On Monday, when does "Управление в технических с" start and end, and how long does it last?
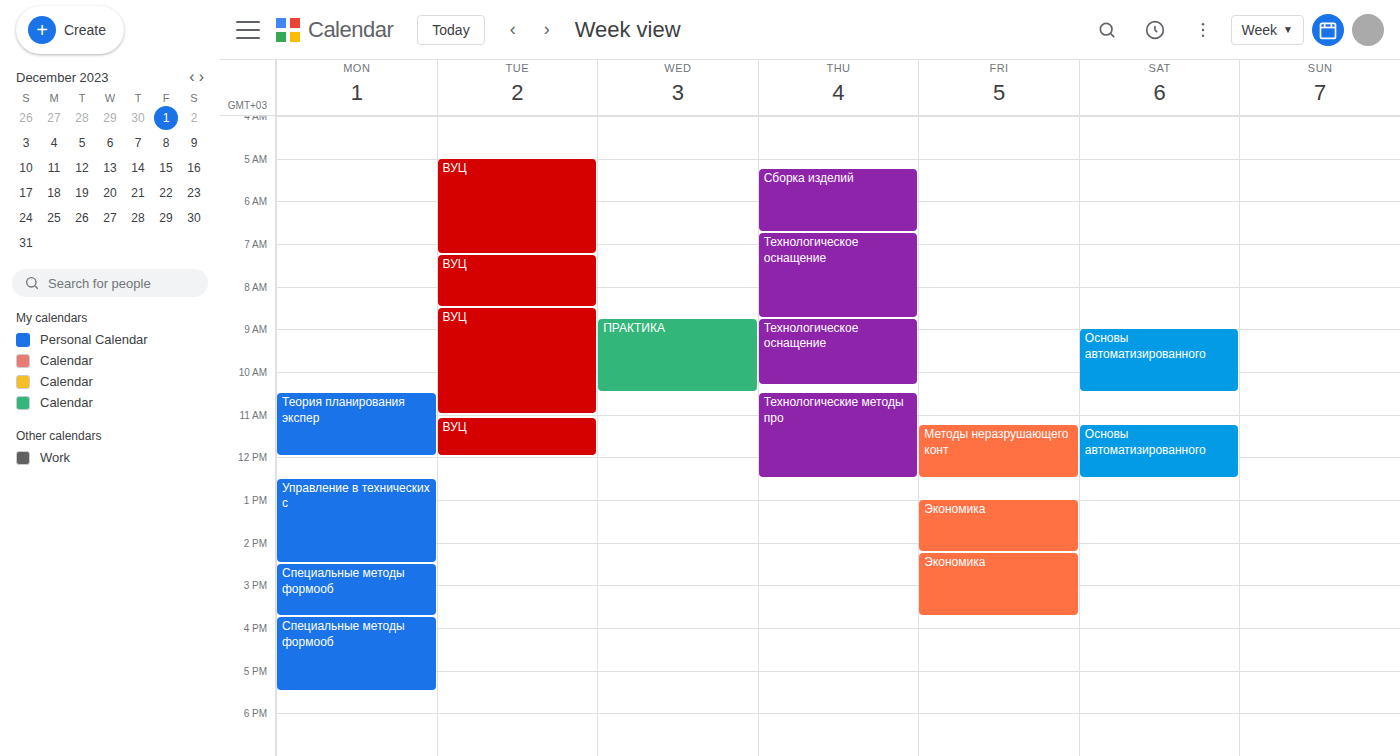
12:30 to 14:30, 2 hours